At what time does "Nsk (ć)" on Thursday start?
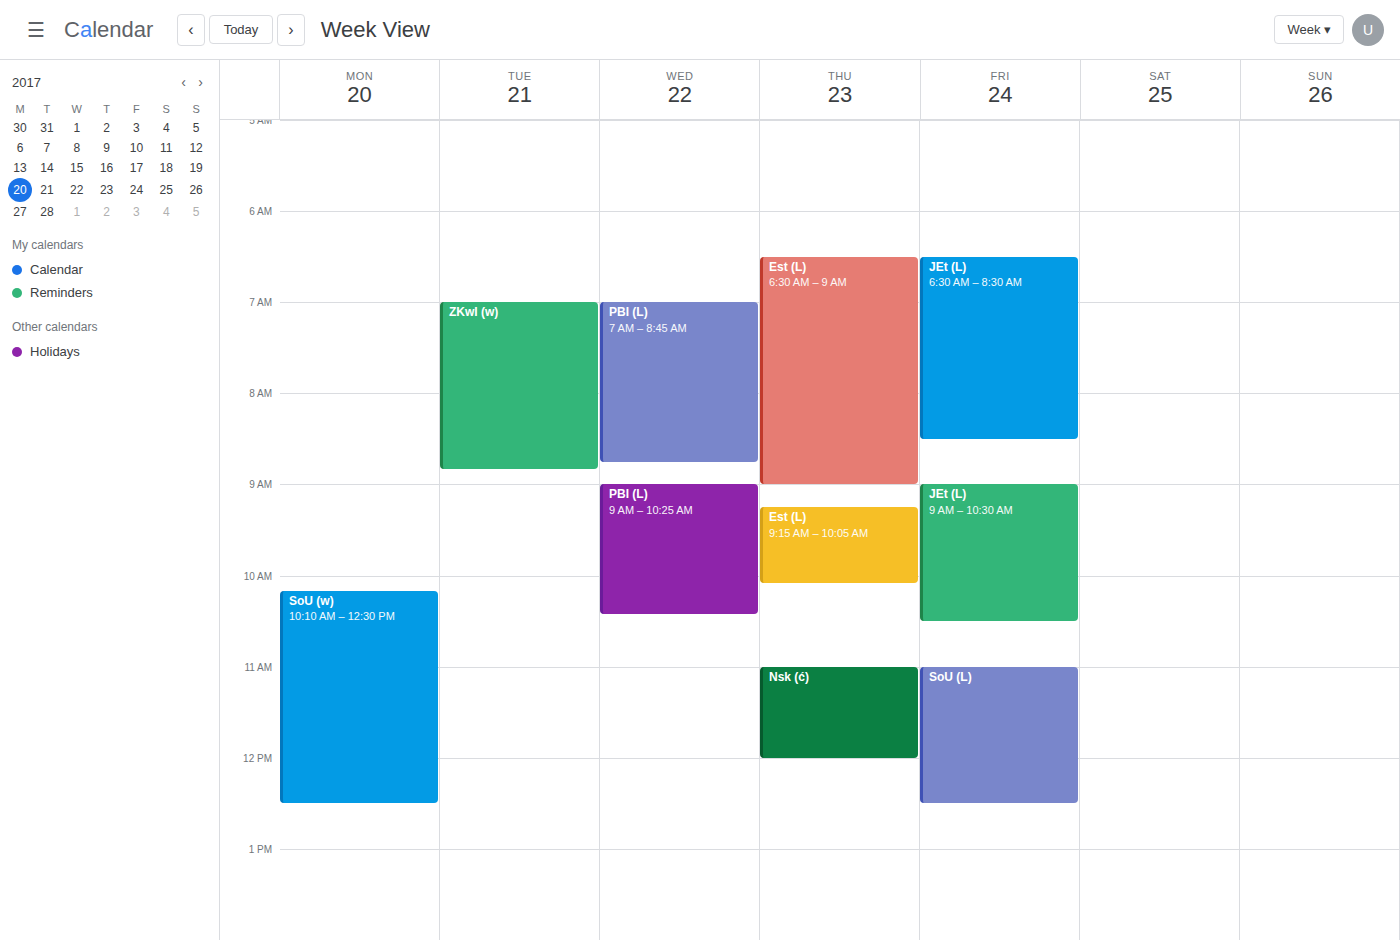
11:00 AM